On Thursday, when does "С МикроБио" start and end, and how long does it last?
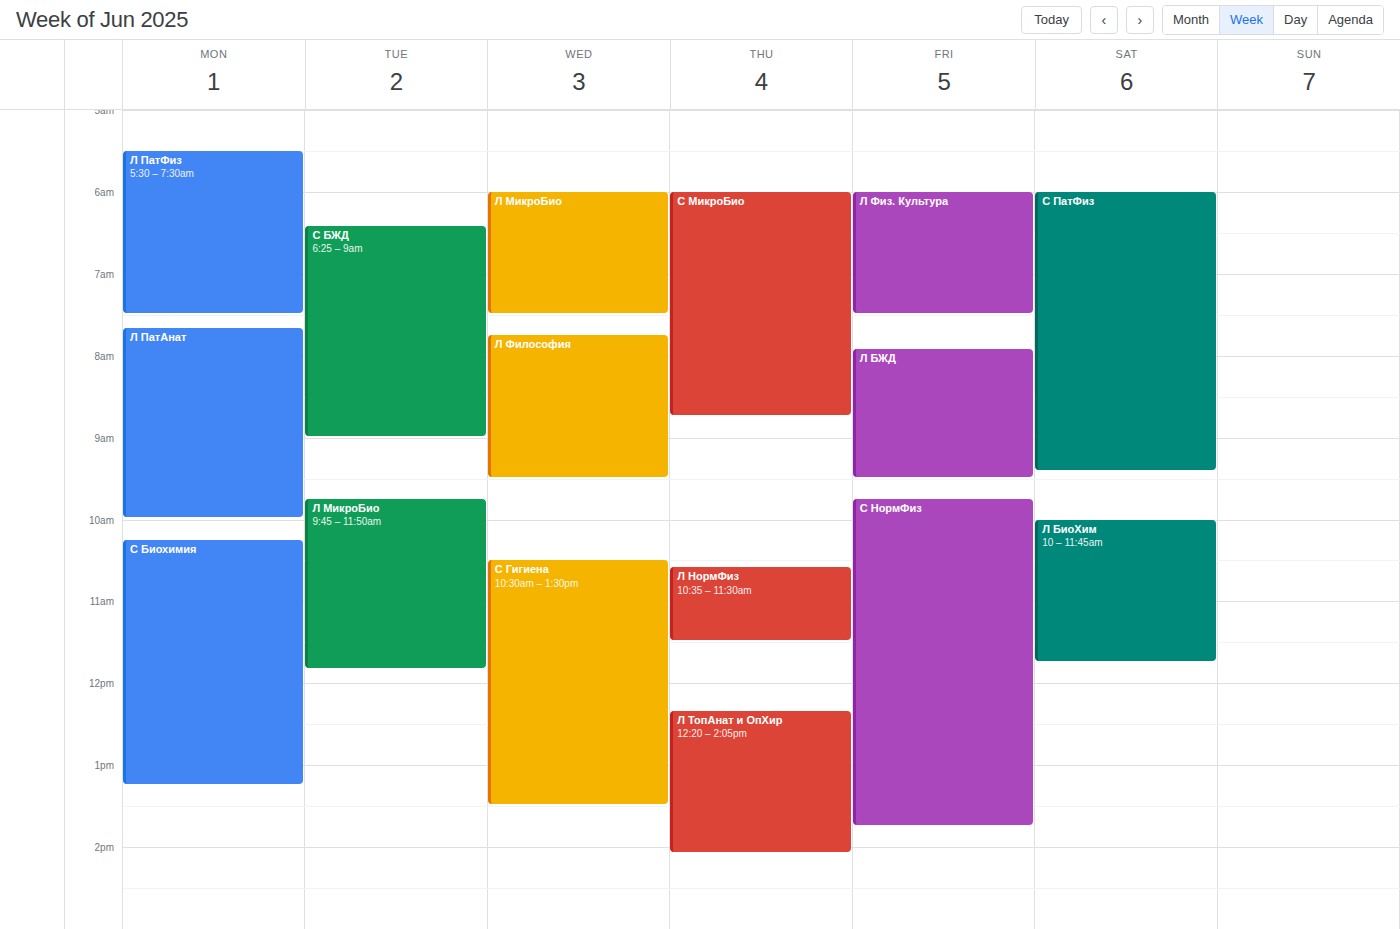
6:00 AM to 8:45 AM, 2 hours 45 minutes